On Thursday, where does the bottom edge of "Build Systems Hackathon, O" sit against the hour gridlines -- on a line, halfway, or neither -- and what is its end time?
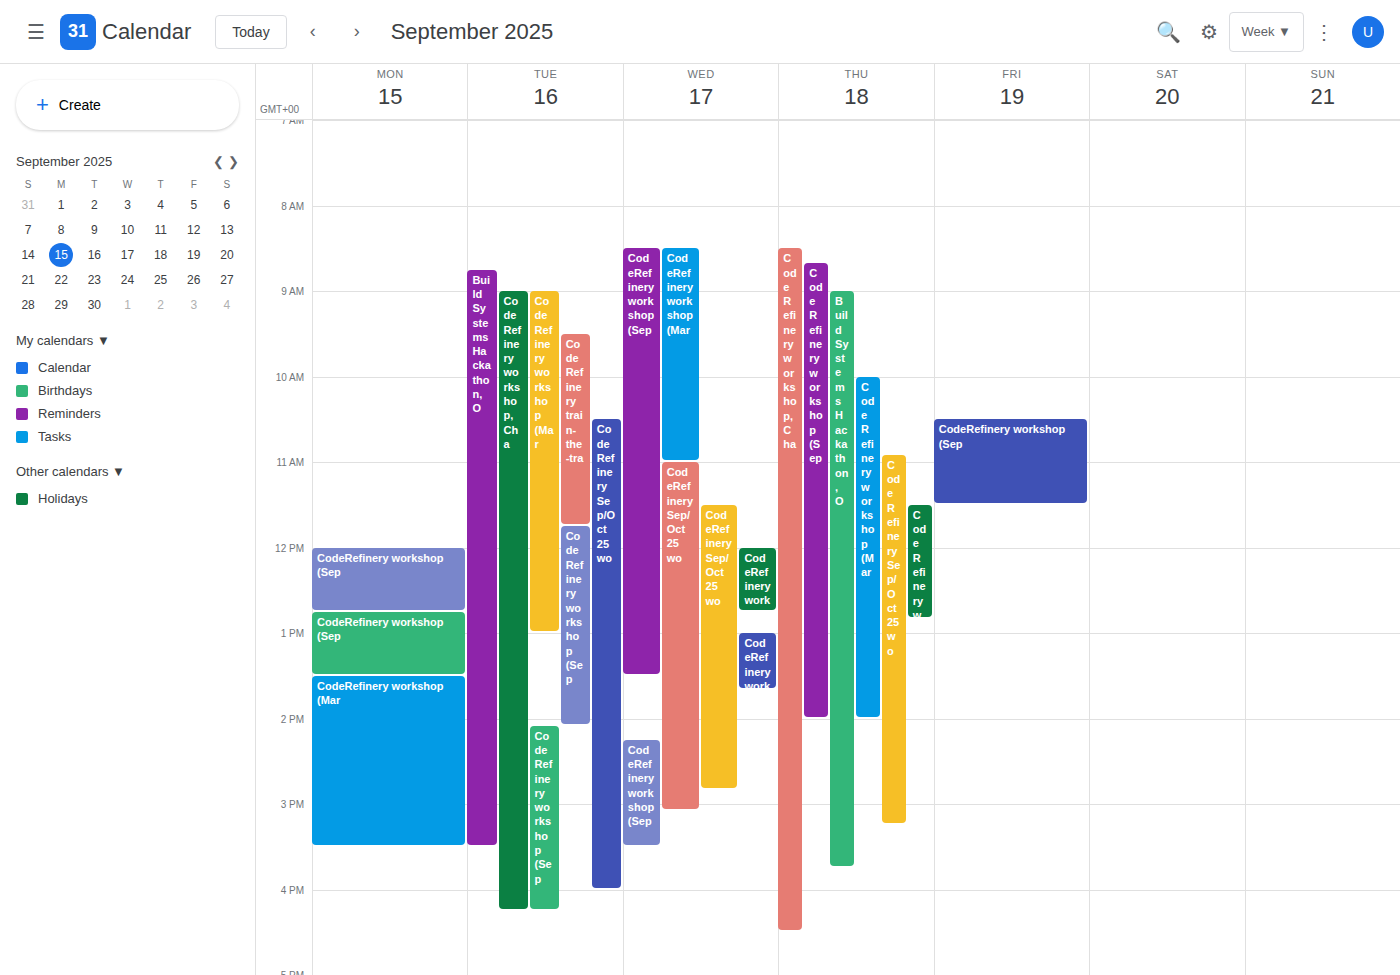
3:45 PM -- neither: three quarters of the way from the 3 PM line to the 4 PM line.